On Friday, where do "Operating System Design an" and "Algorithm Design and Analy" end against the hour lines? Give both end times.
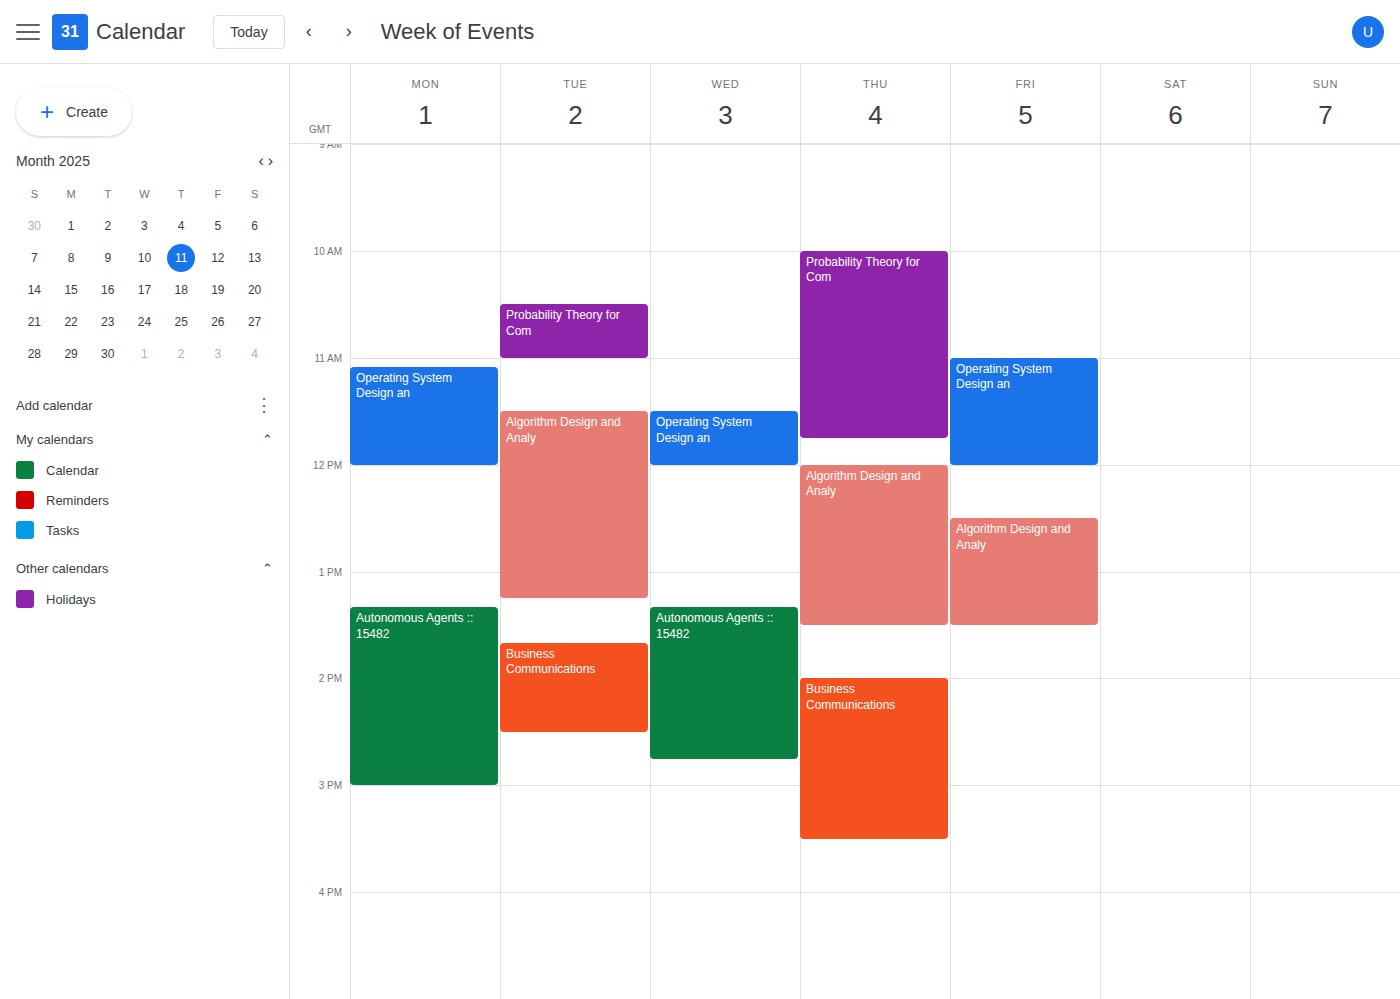
"Operating System Design an": 12:00 PM, exactly on the 12 PM line. "Algorithm Design and Analy": 1:30 PM, halfway between the 1 PM and 2 PM lines.